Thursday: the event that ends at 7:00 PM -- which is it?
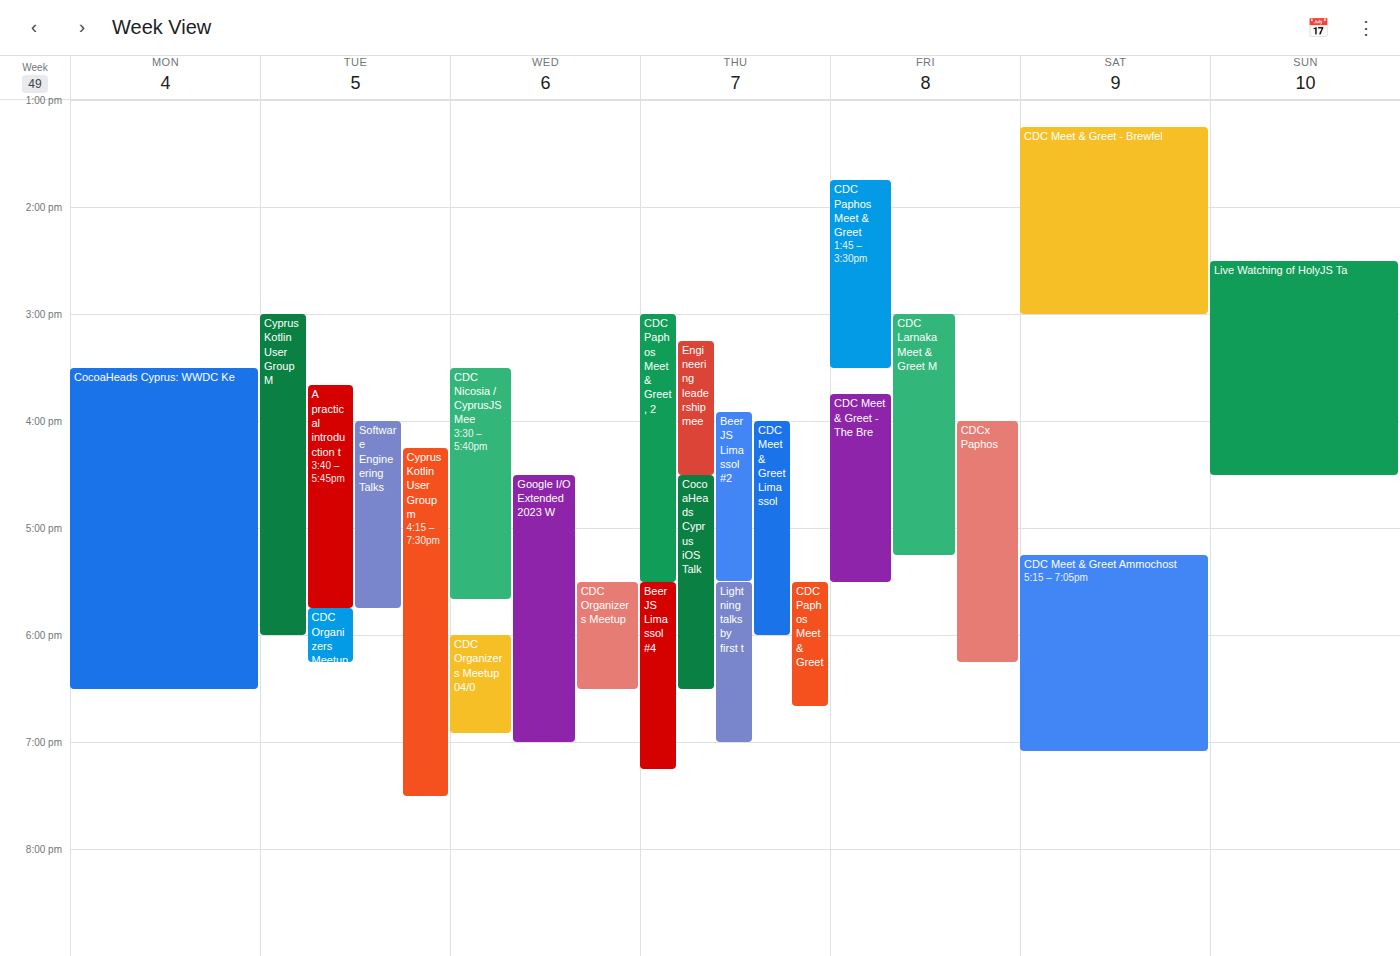
"Lightning talks by first t"